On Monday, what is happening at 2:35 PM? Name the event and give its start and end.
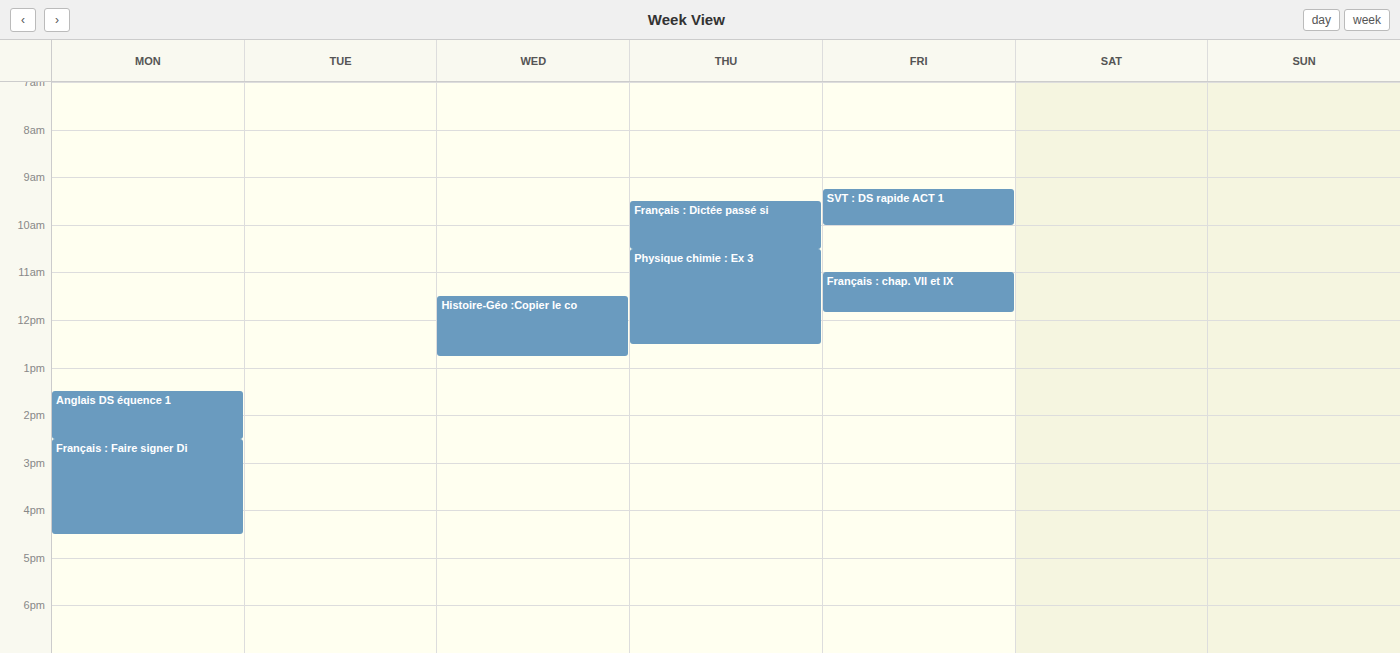
"Français : Faire signer Di", 2:30 PM to 4:30 PM